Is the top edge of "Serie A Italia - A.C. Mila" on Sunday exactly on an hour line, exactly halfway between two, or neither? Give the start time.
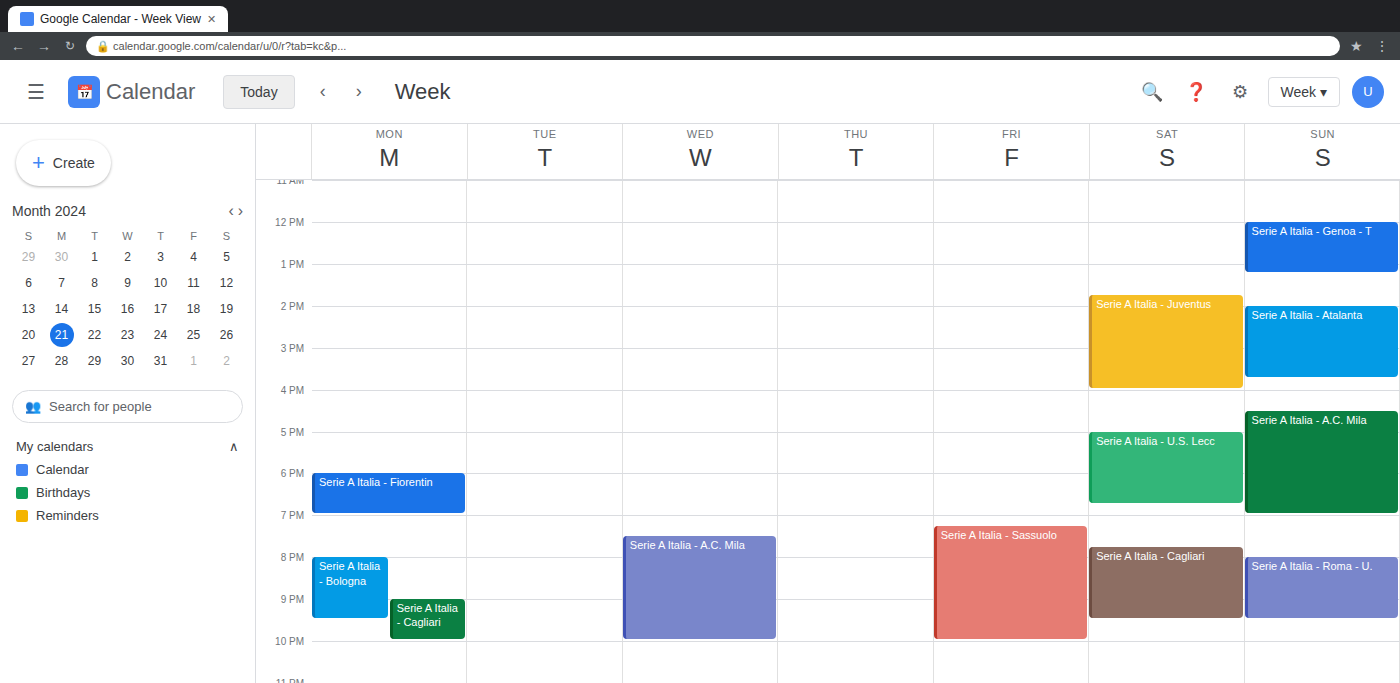
4:30 PM -- halfway between the 4 PM and 5 PM lines.